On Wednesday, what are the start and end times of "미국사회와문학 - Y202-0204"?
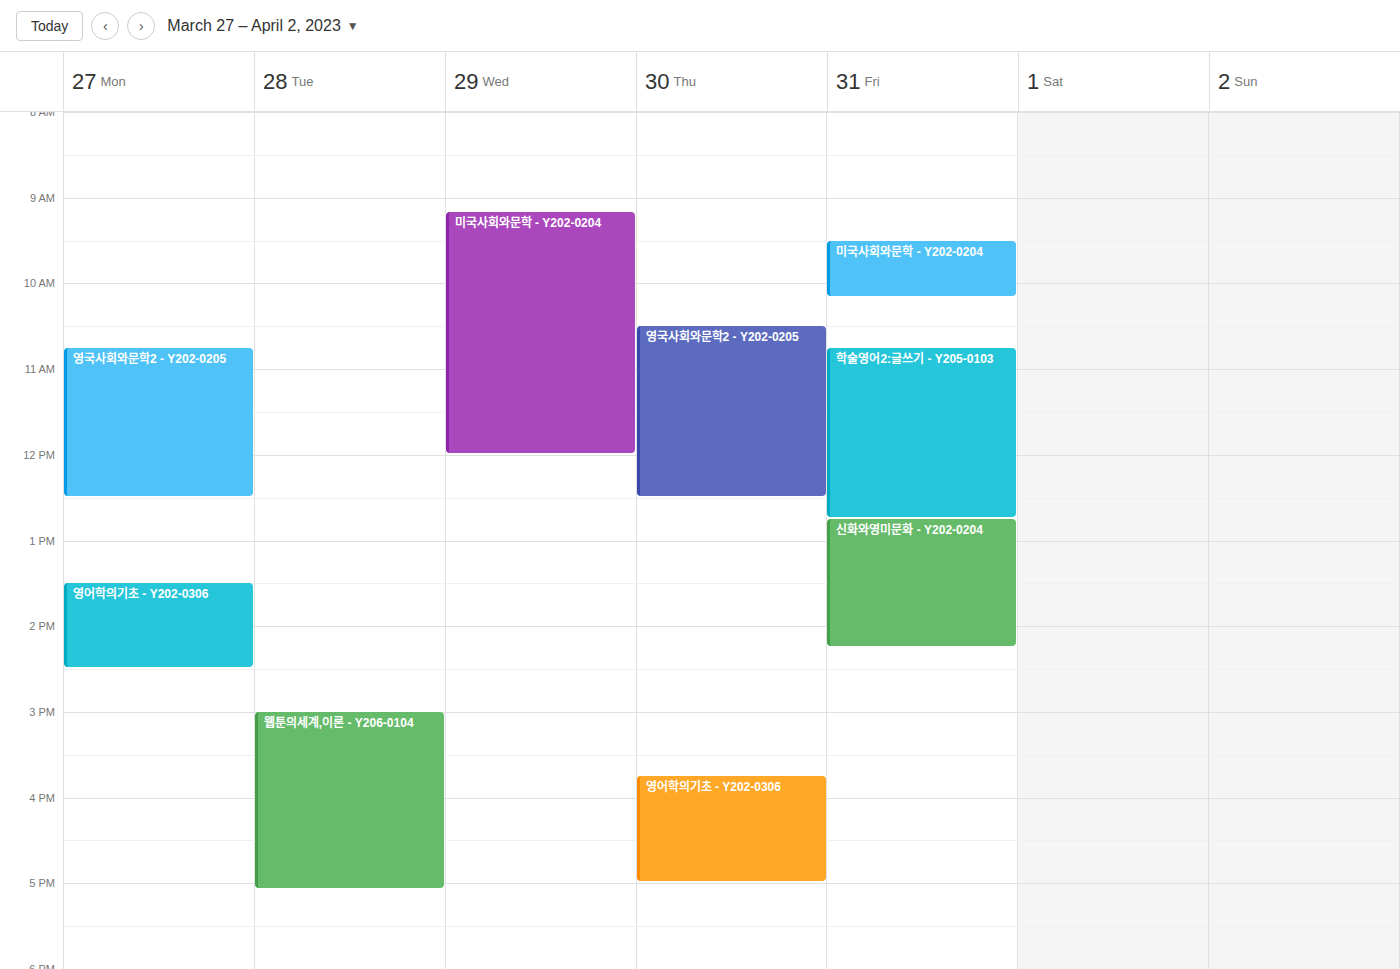
9:10 AM to 12:00 PM